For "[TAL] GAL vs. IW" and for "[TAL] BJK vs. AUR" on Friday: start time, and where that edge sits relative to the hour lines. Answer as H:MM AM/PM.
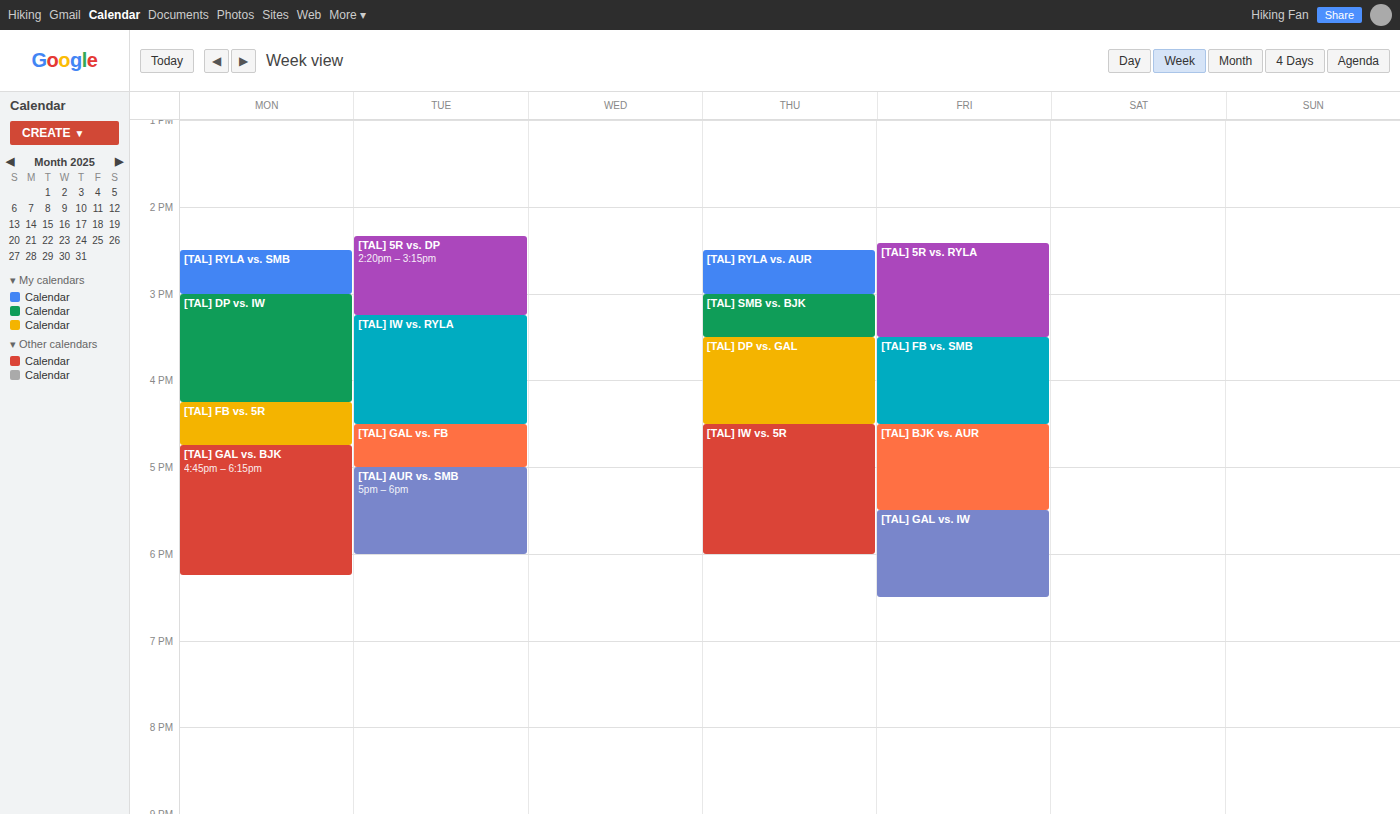
"[TAL] GAL vs. IW": 5:30 PM, halfway between the 5 PM and 6 PM lines. "[TAL] BJK vs. AUR": 4:30 PM, halfway between the 4 PM and 5 PM lines.